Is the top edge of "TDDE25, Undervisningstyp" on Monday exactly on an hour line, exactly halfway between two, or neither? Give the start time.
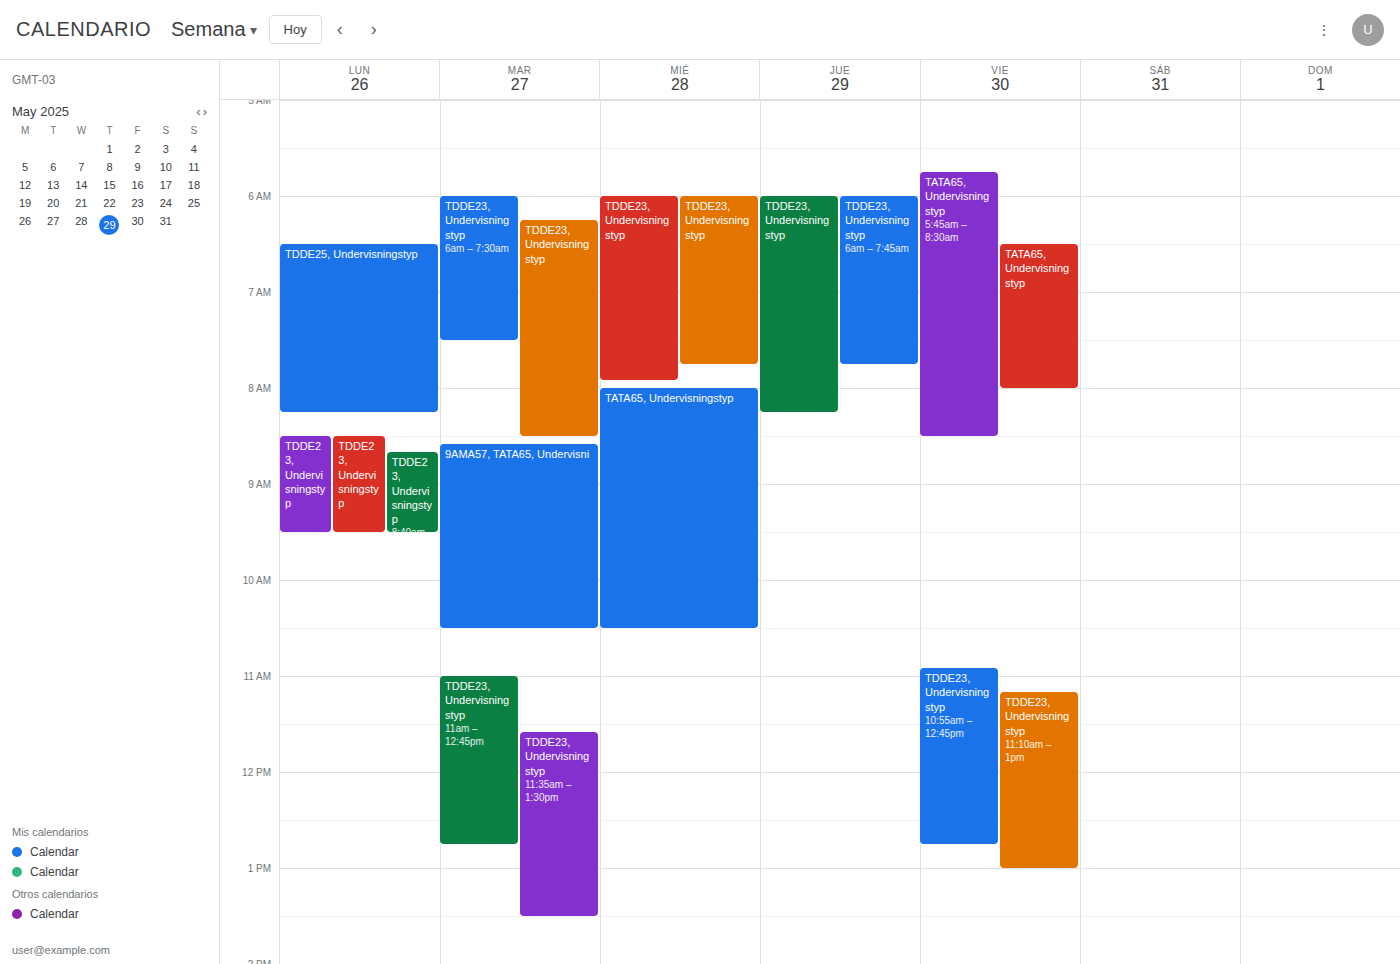
6:30 AM -- halfway between the 6 AM and 7 AM lines.